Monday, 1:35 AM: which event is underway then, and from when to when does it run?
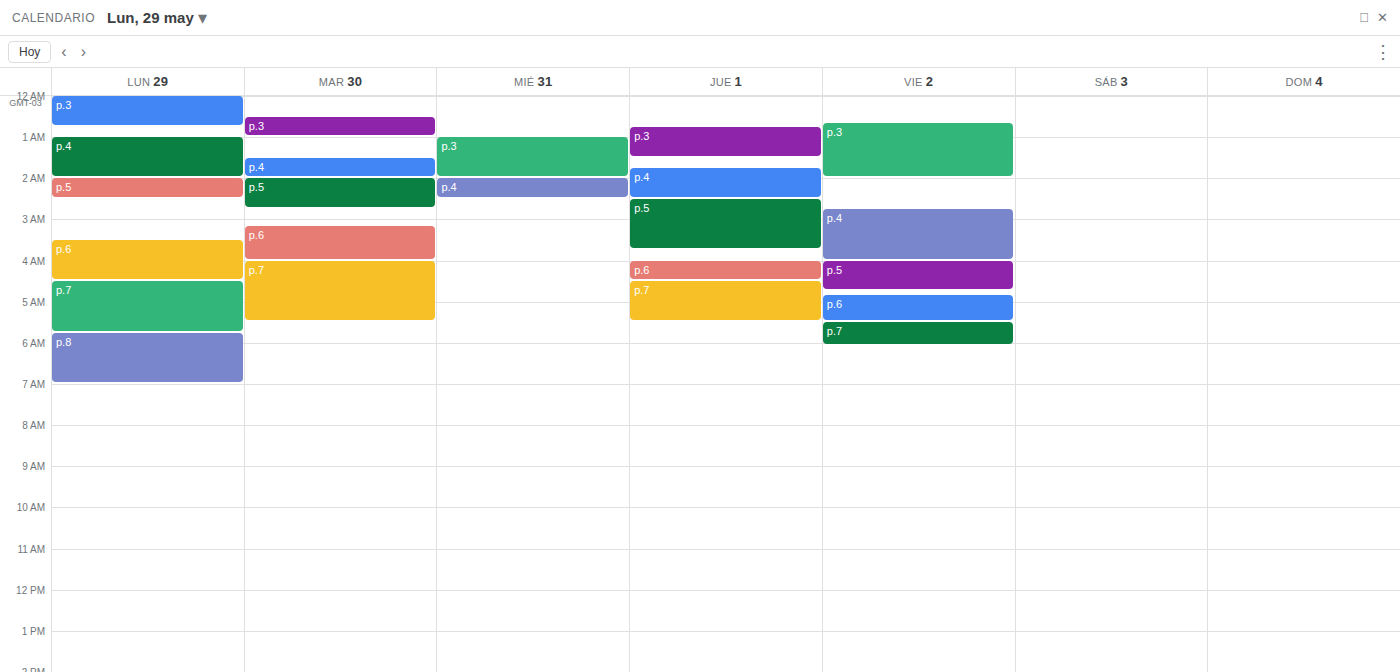
"p.4", 1:00 AM to 2:00 AM